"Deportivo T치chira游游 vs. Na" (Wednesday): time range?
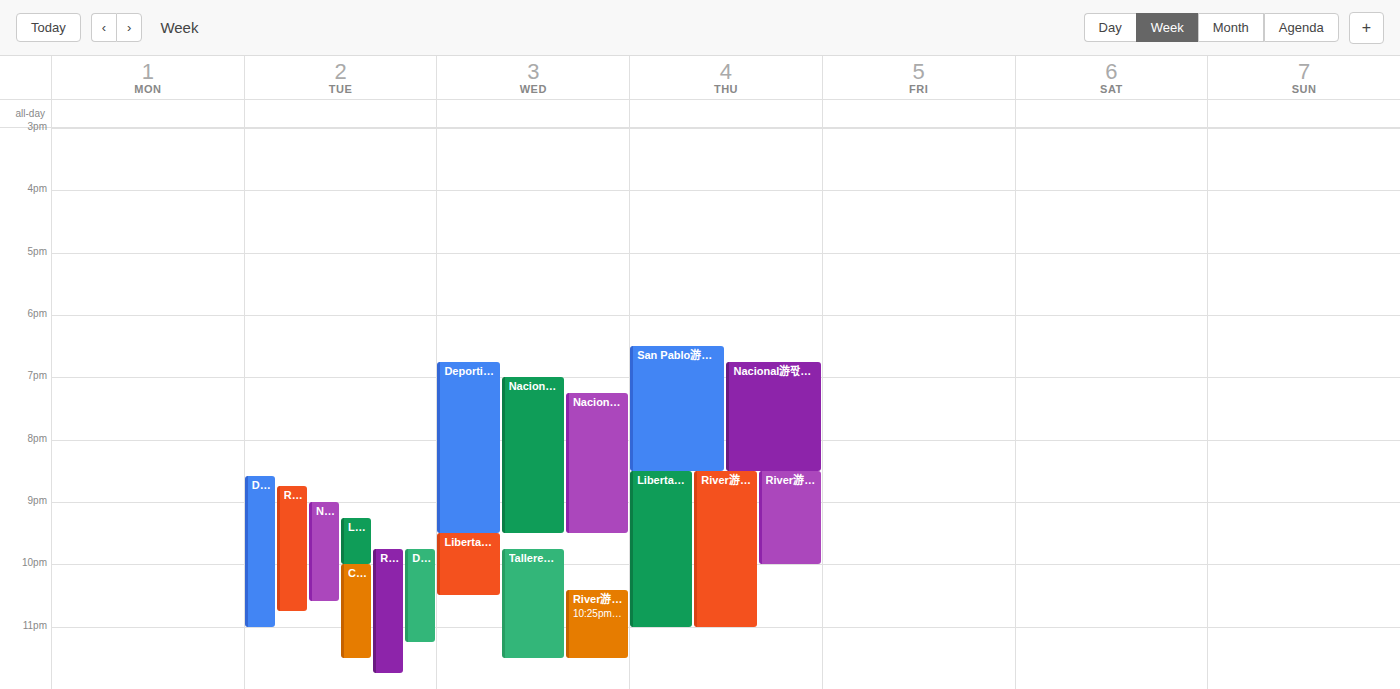
18:45 to 21:30